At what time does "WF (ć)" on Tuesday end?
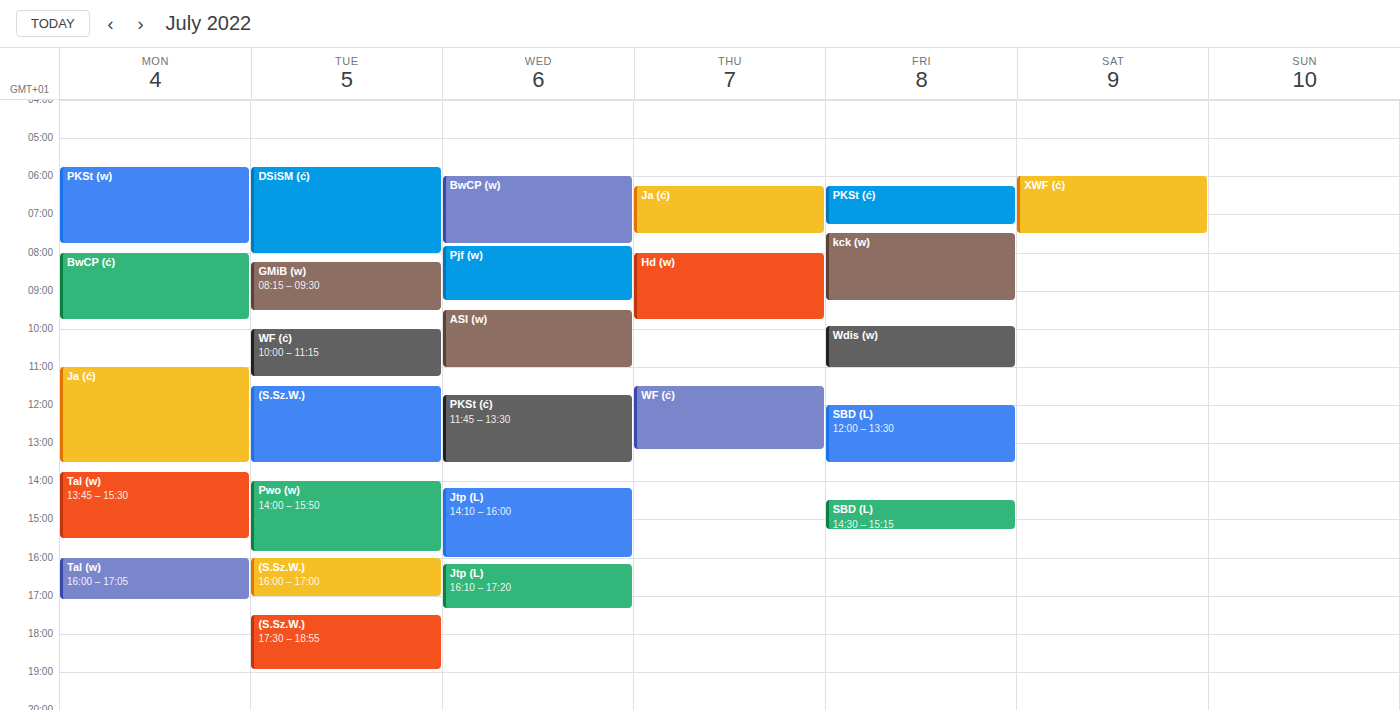
11:15 AM